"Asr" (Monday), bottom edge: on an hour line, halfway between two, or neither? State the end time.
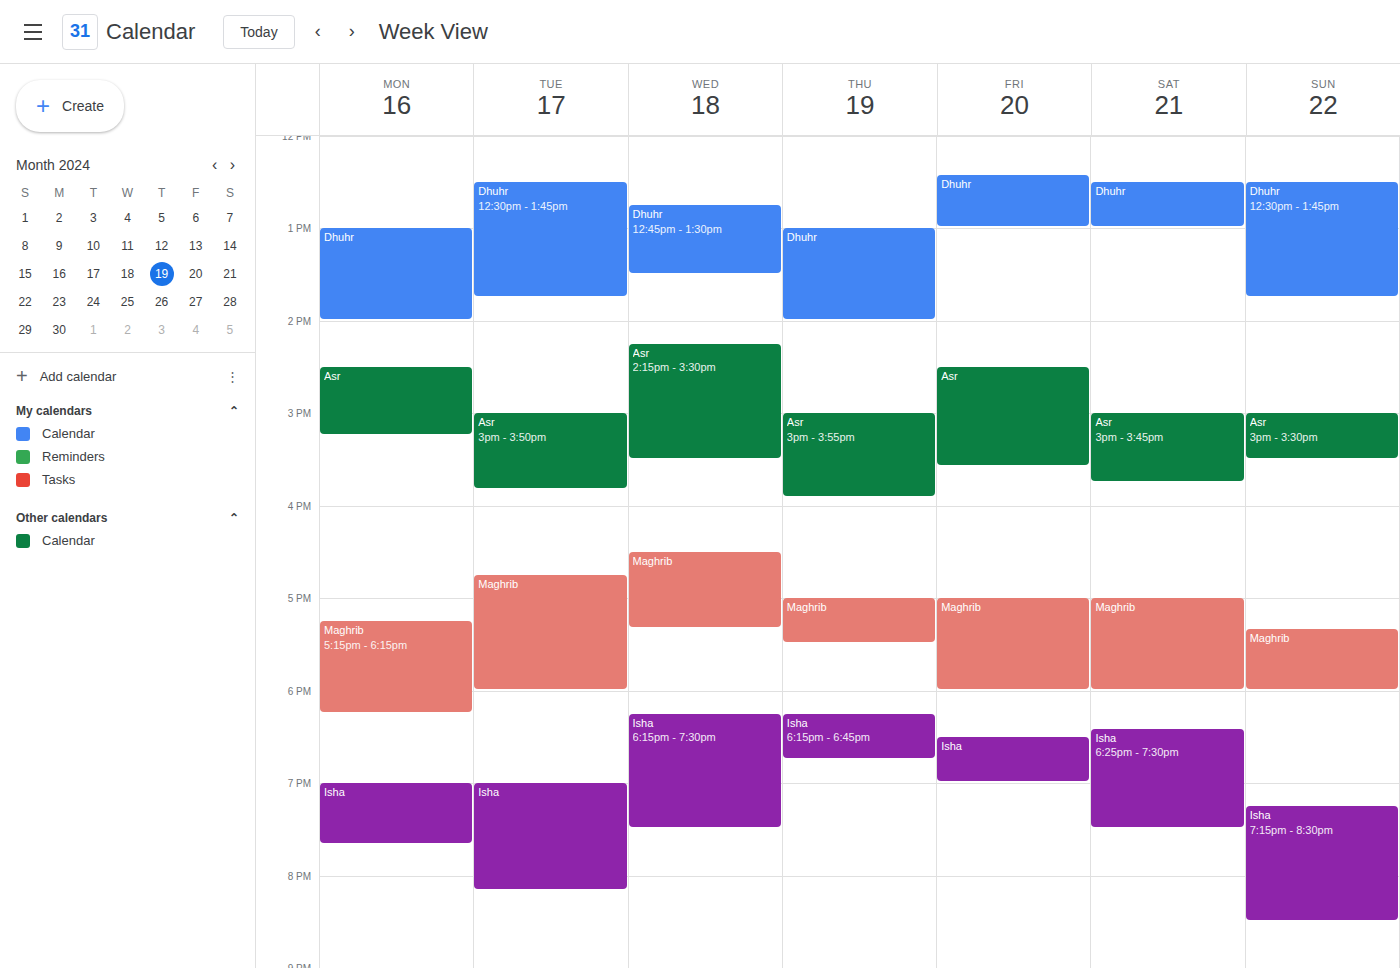
3:15 PM -- neither: a quarter of the way from the 3 PM line to the 4 PM line.